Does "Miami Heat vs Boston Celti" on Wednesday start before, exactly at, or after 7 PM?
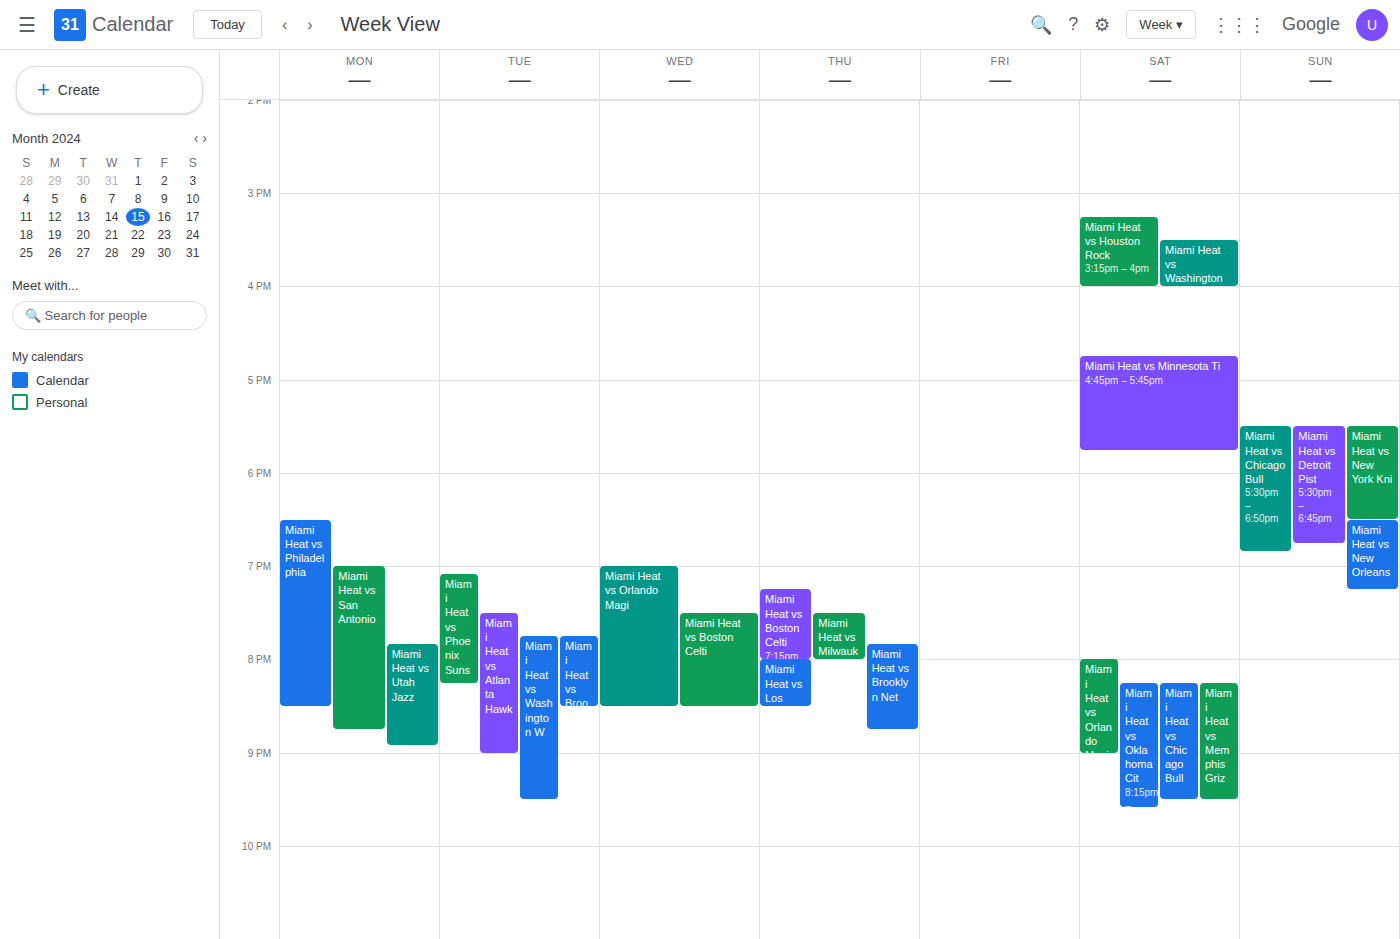
7:30 PM -- after 7 PM, 30 minutes below the 7 PM line.